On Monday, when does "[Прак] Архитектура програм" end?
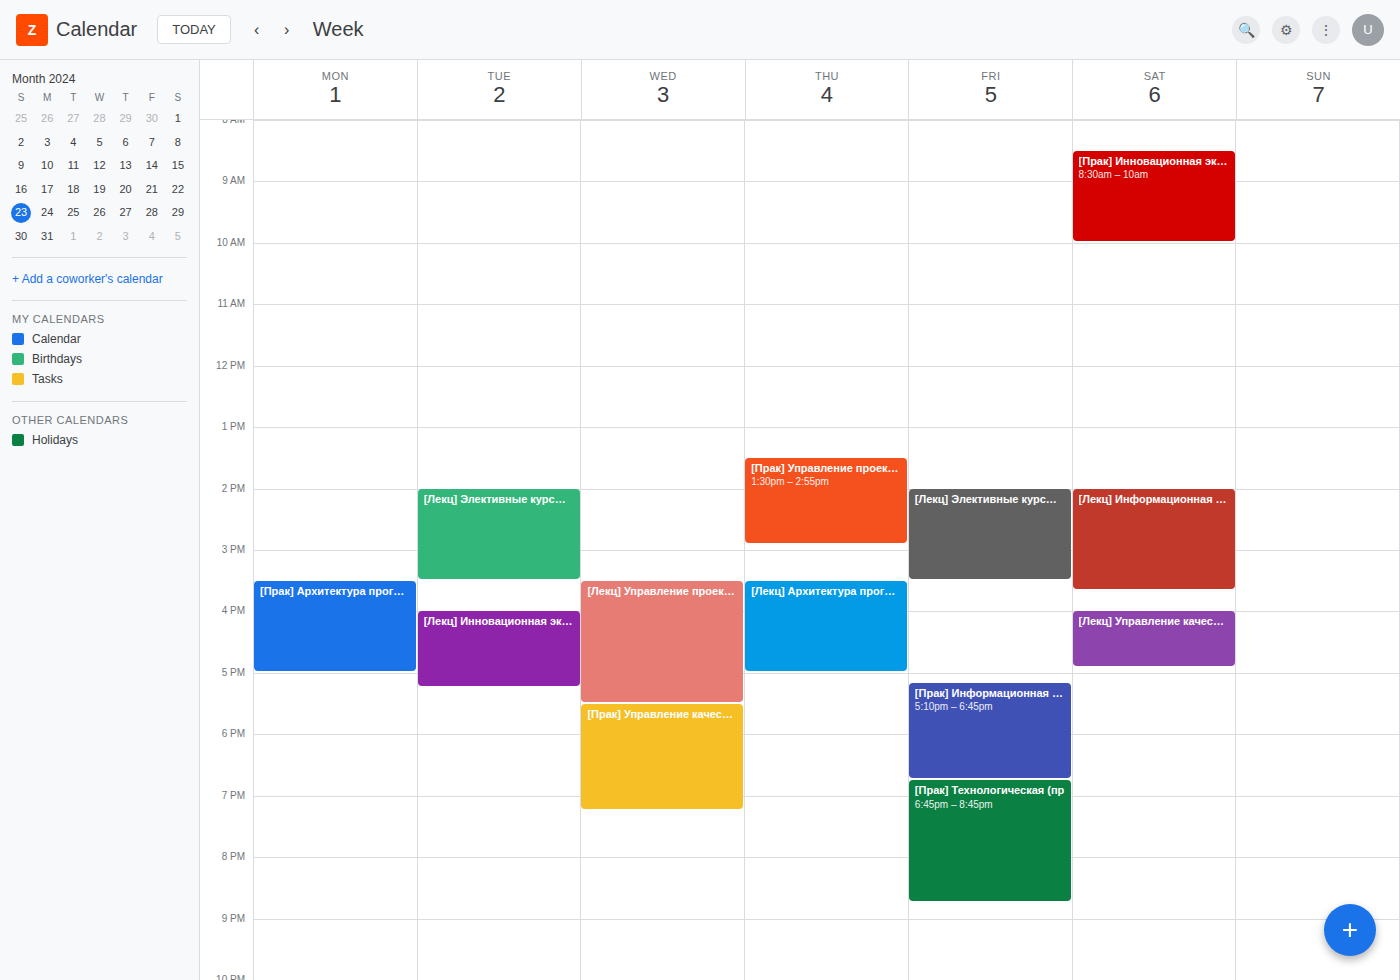
17:00